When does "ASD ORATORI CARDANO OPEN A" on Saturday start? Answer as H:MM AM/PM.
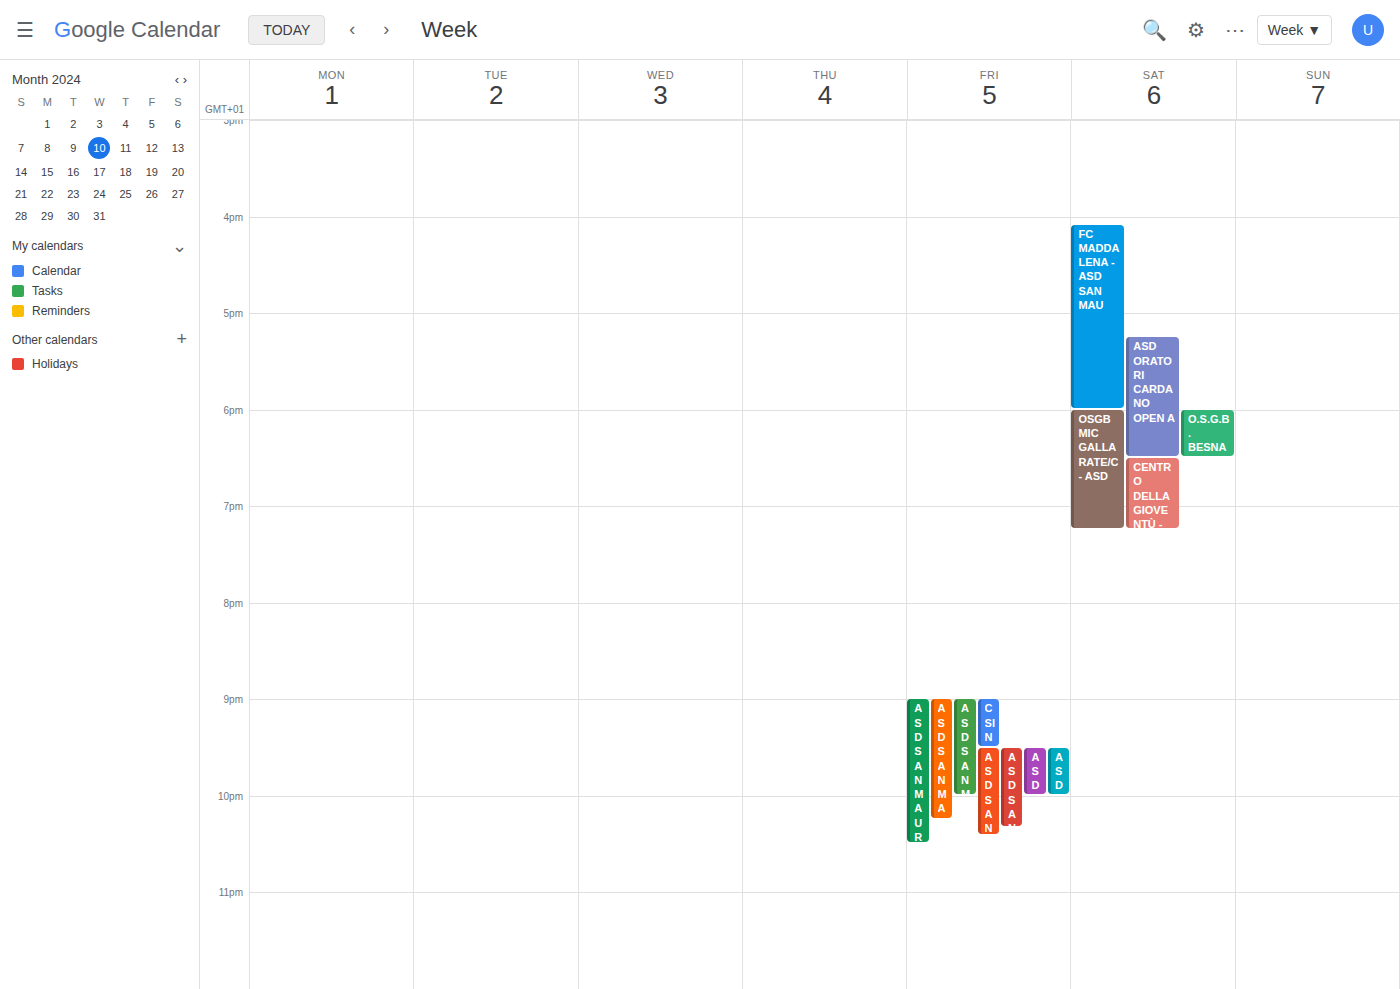
5:15 PM